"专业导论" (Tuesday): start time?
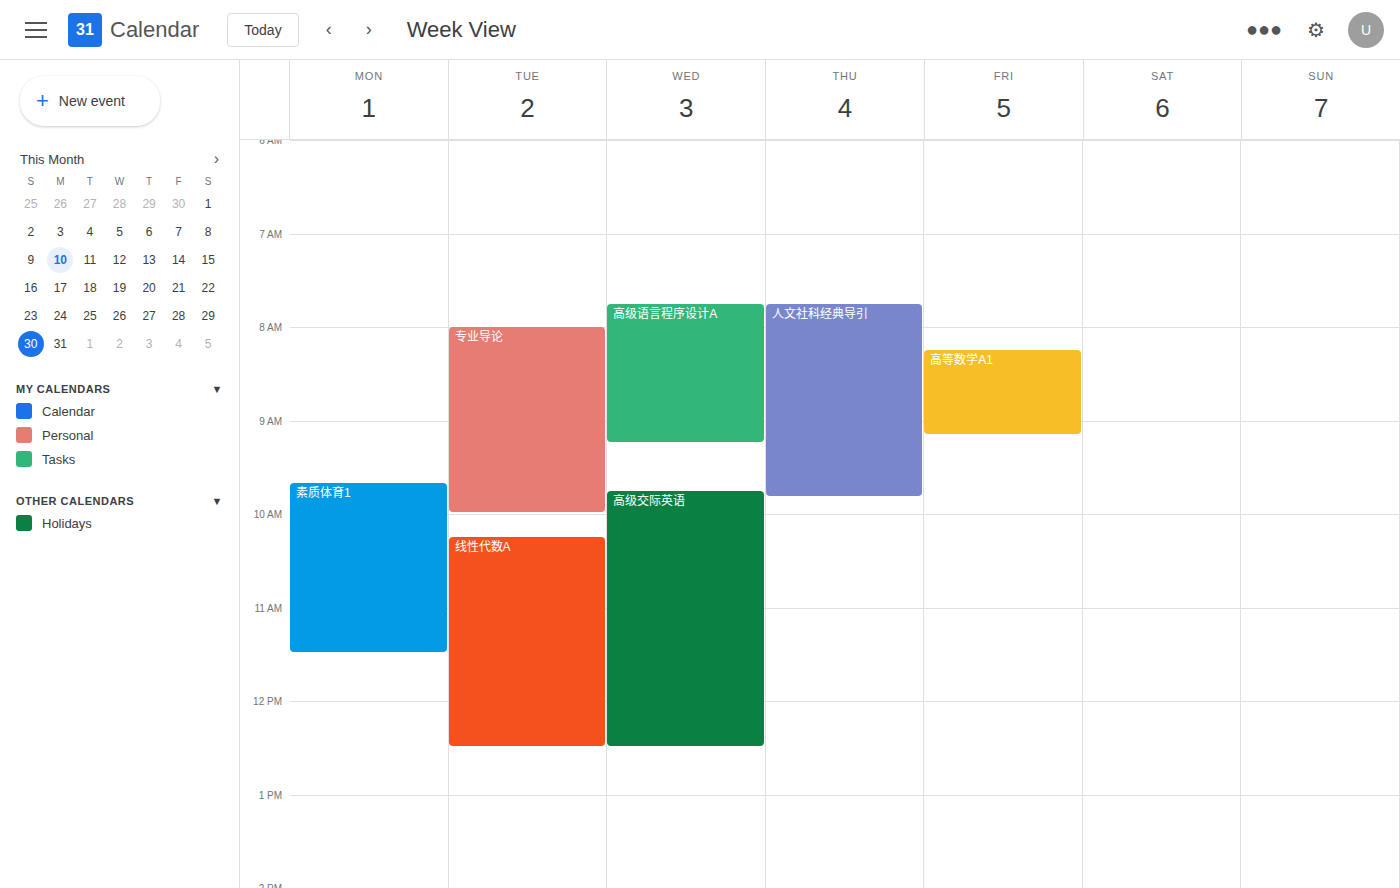
8:00 AM